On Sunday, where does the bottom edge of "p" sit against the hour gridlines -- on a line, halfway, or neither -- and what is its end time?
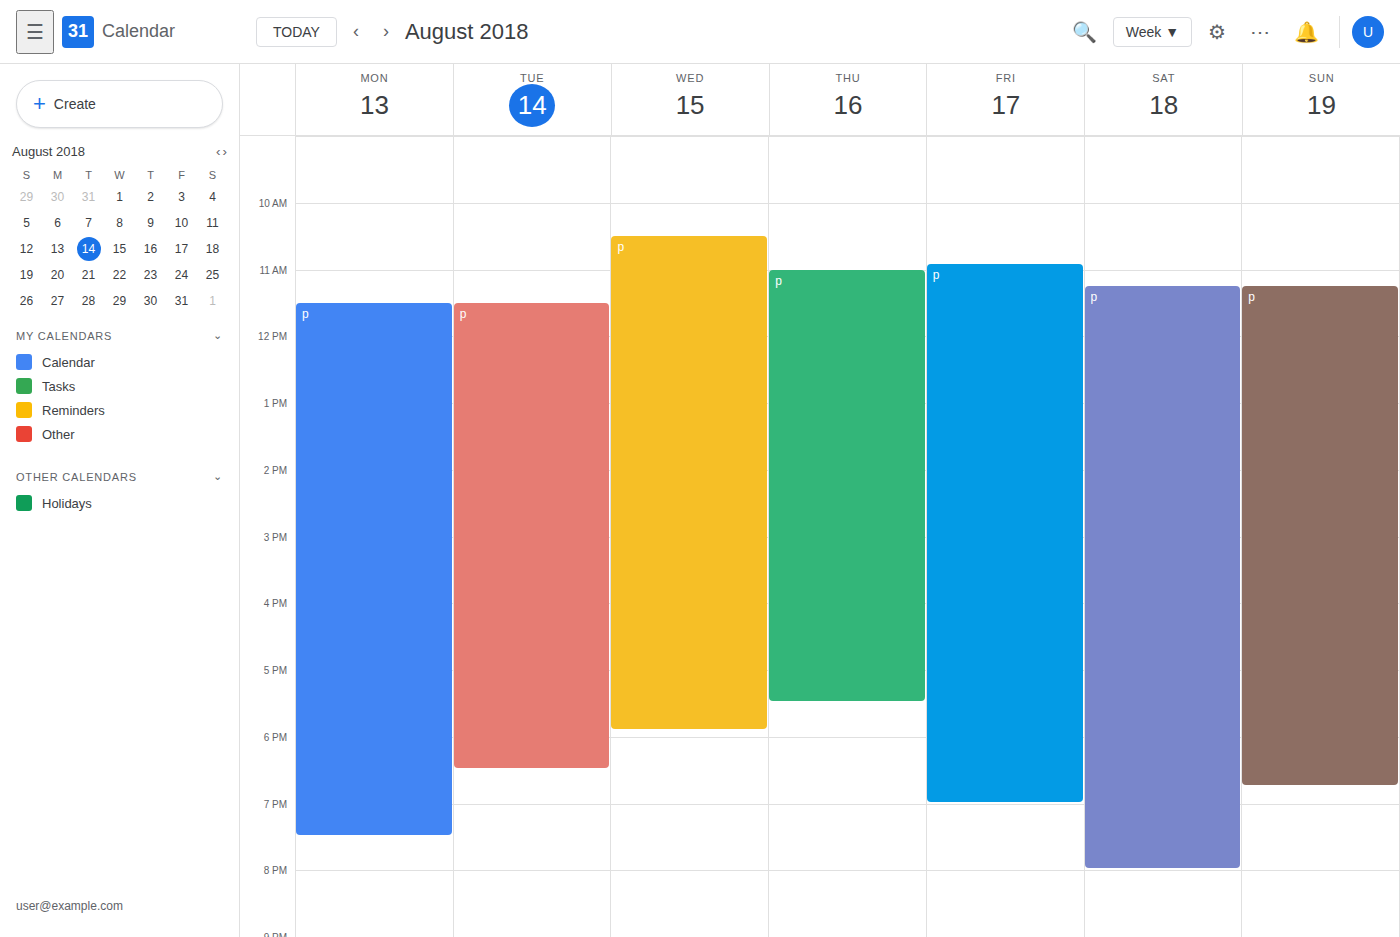
6:45 PM -- neither: three quarters of the way from the 6 PM line to the 7 PM line.